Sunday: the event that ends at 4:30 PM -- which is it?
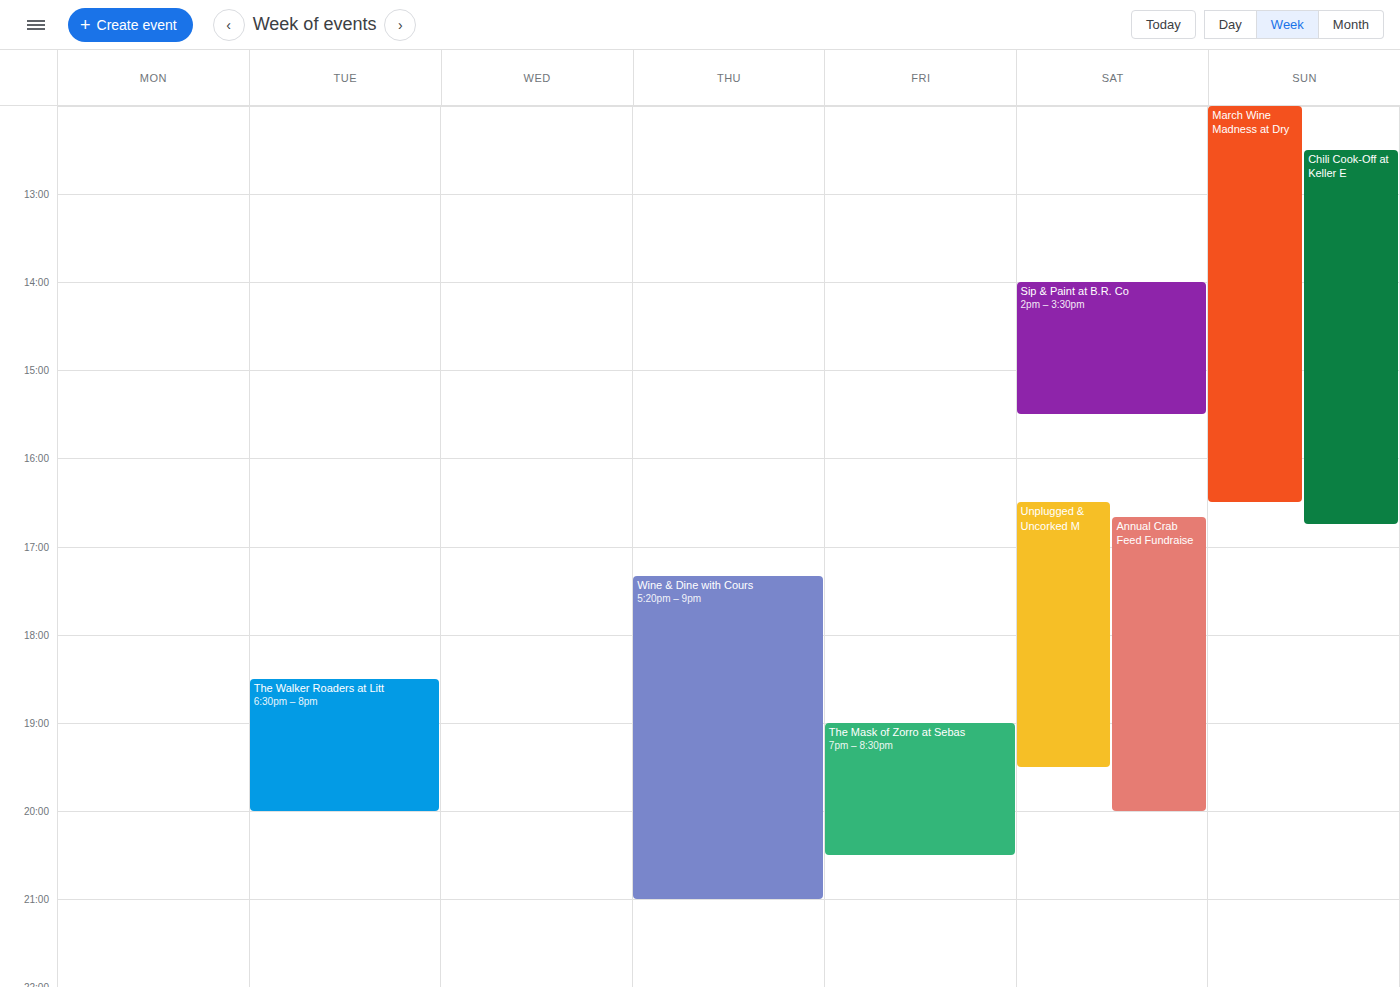
"March Wine Madness at Dry"